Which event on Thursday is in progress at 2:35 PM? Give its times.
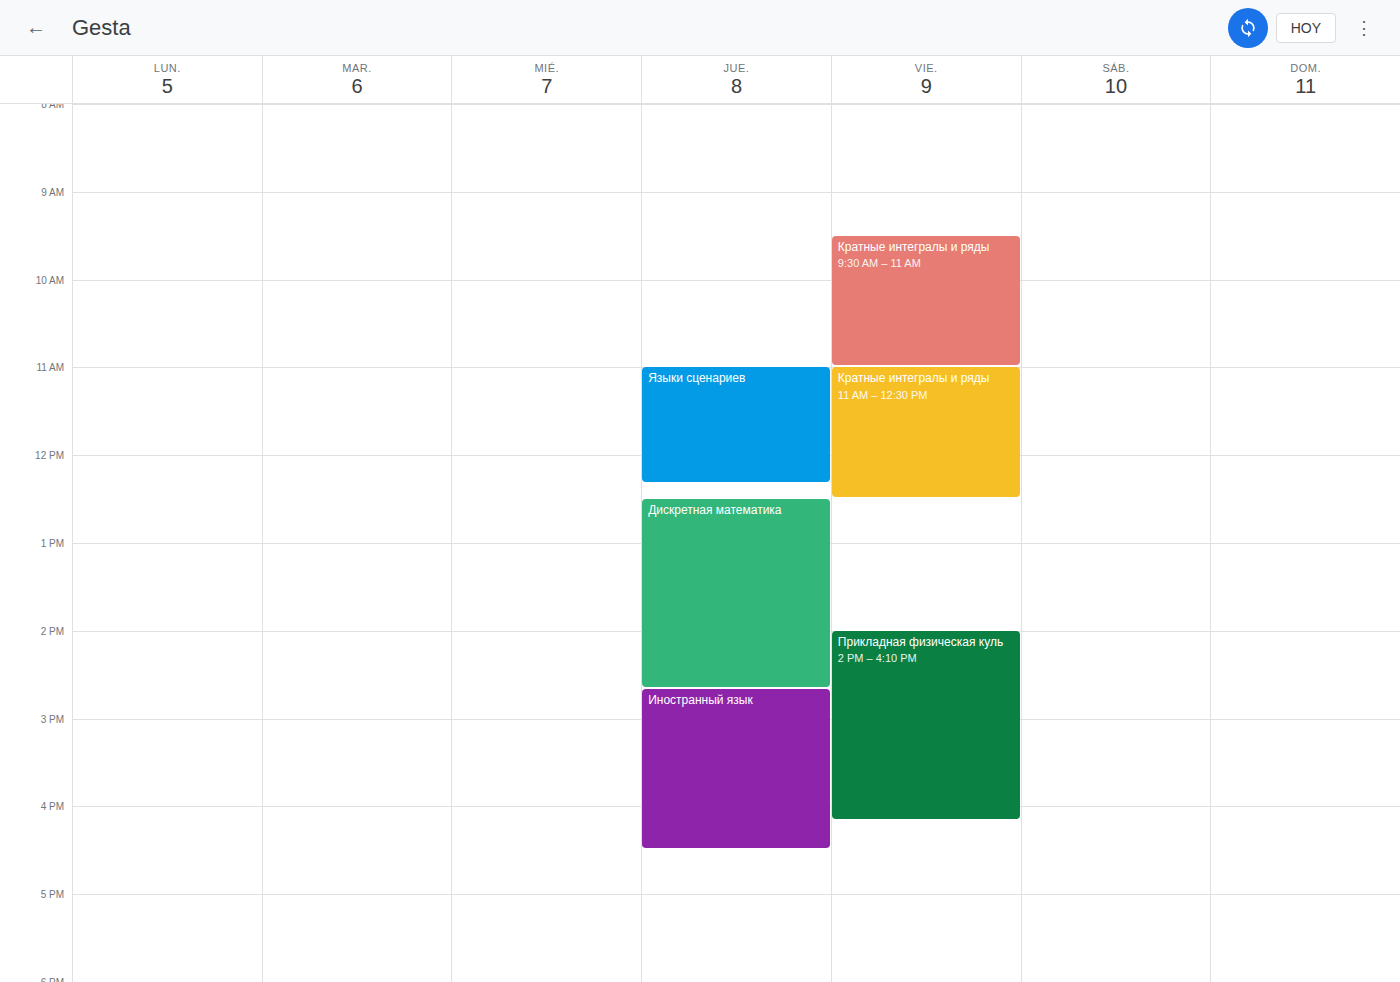
"Дискретная математика", 12:30 PM to 2:40 PM